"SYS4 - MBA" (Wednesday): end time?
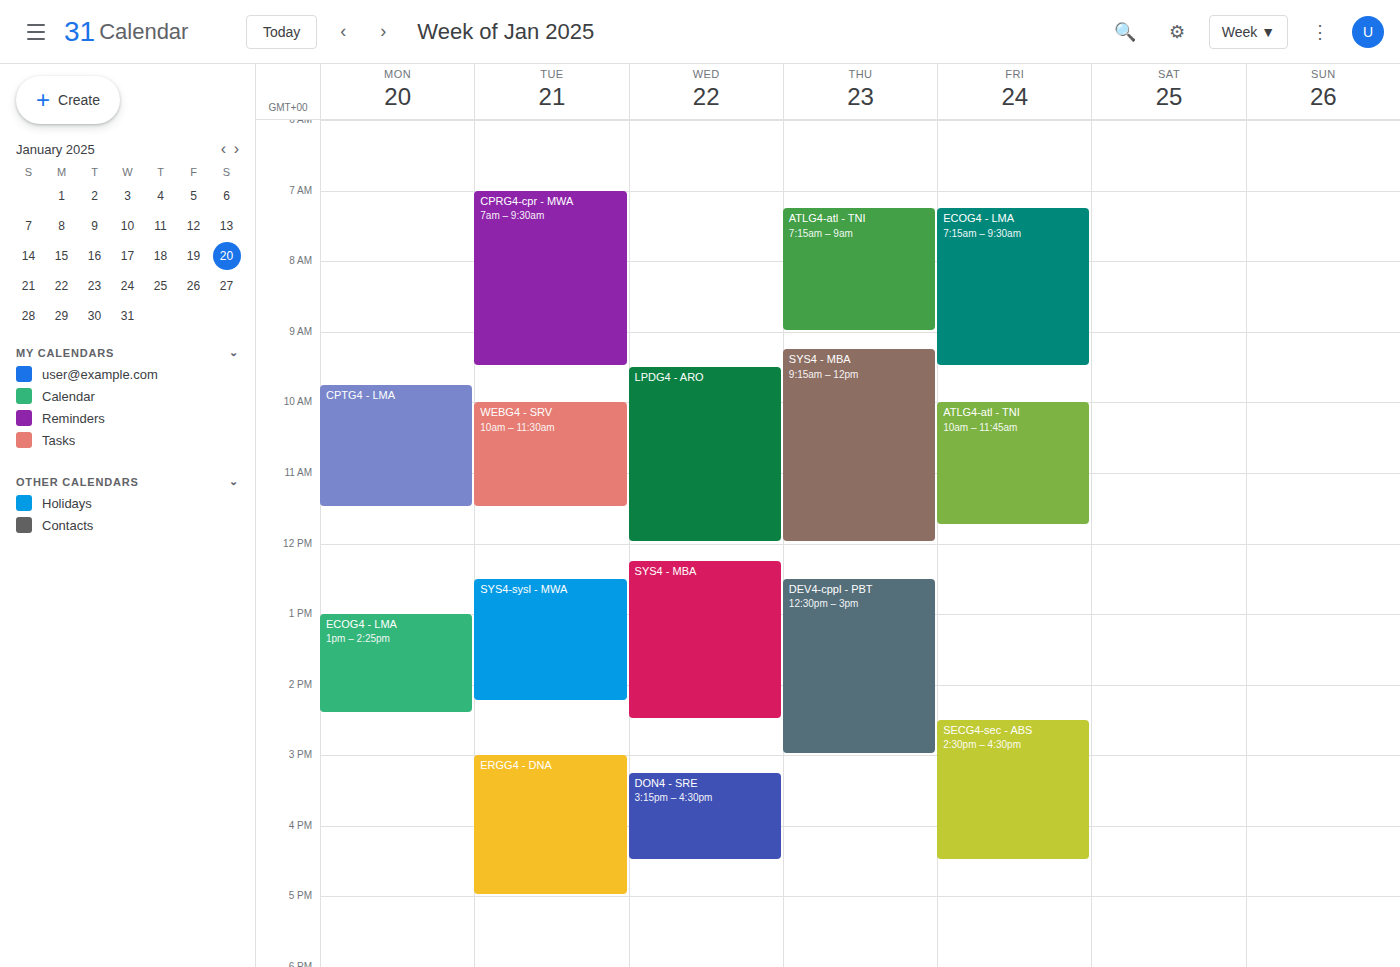
2:30 PM